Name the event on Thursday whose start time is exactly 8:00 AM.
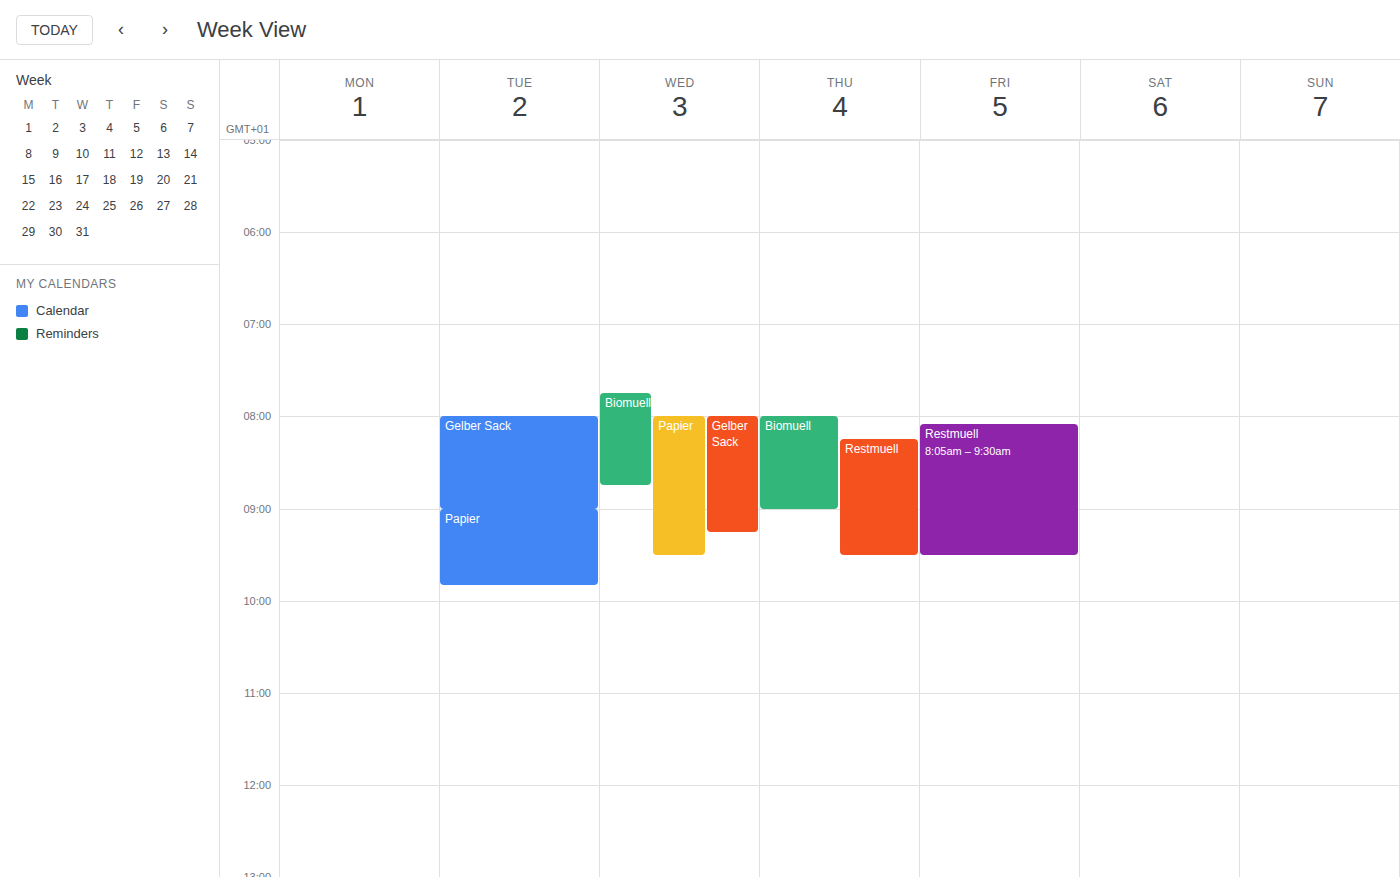
"Biomuell"